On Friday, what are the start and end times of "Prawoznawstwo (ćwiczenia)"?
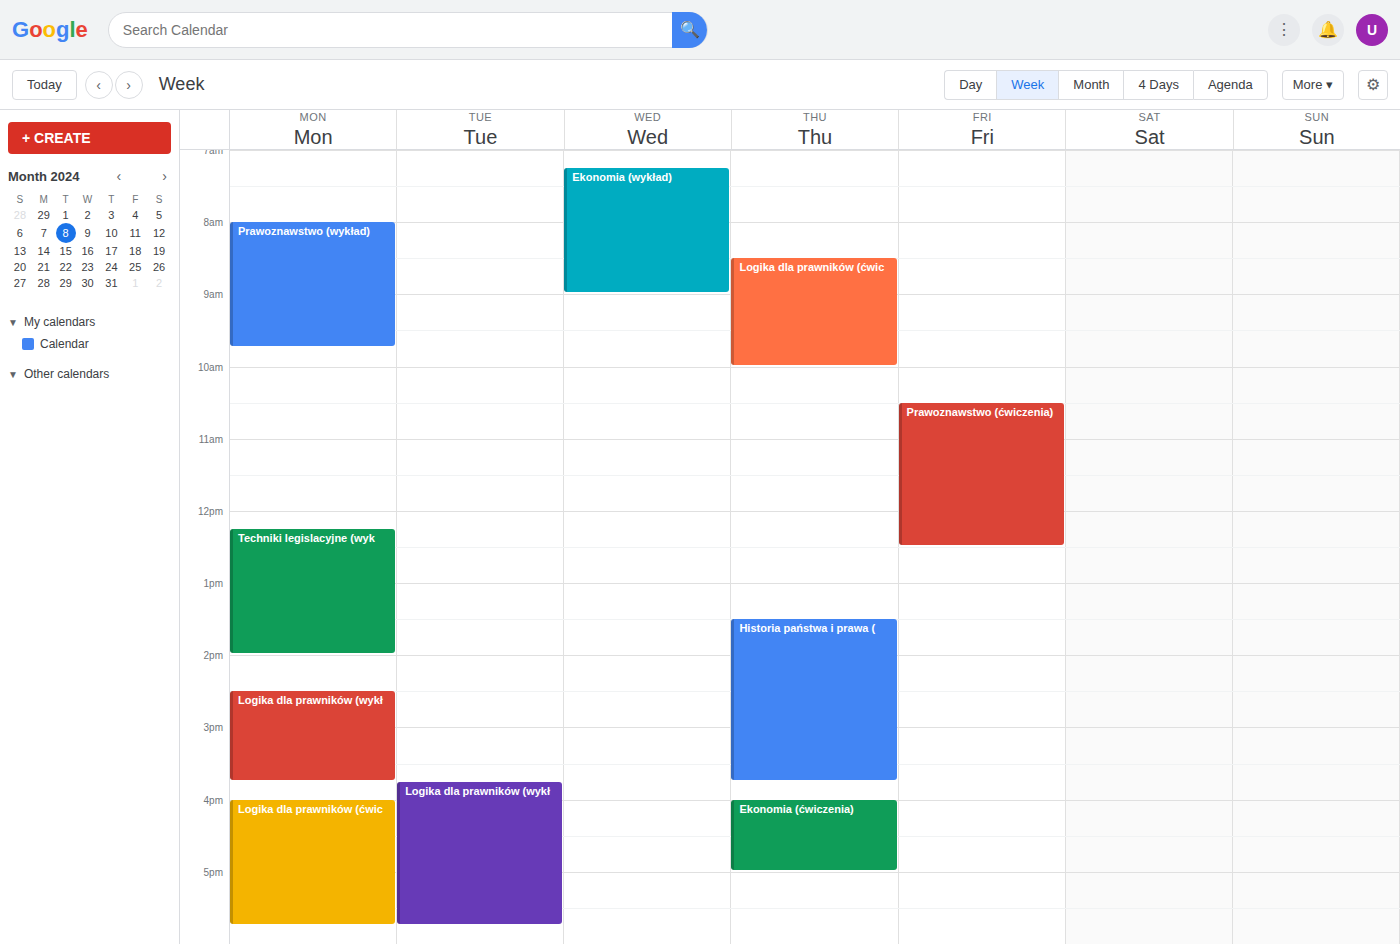
10:30 AM to 12:30 PM